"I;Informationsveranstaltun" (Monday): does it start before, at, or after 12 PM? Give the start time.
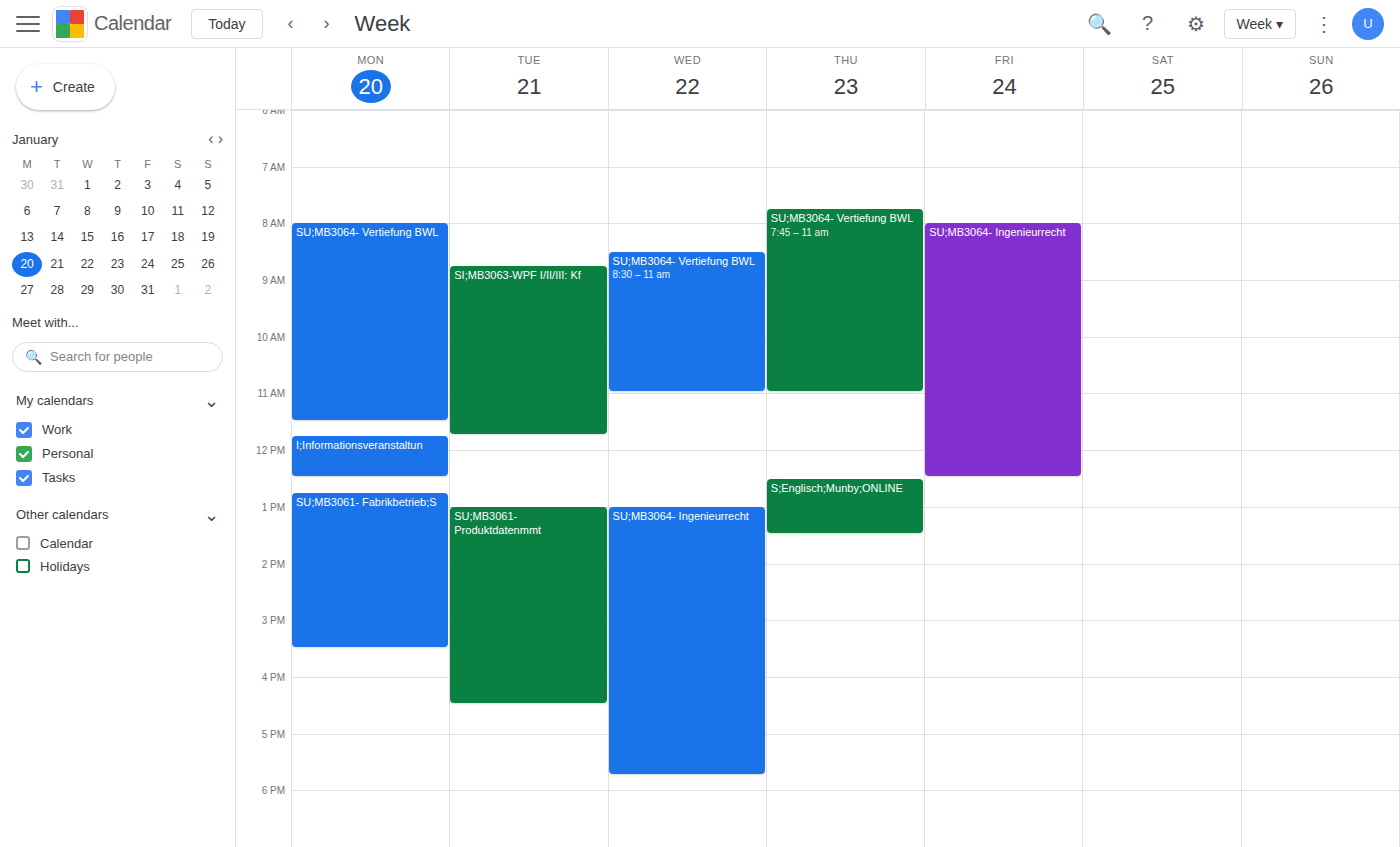
11:45 AM -- before 12 PM, 15 minutes above the 12 PM line.